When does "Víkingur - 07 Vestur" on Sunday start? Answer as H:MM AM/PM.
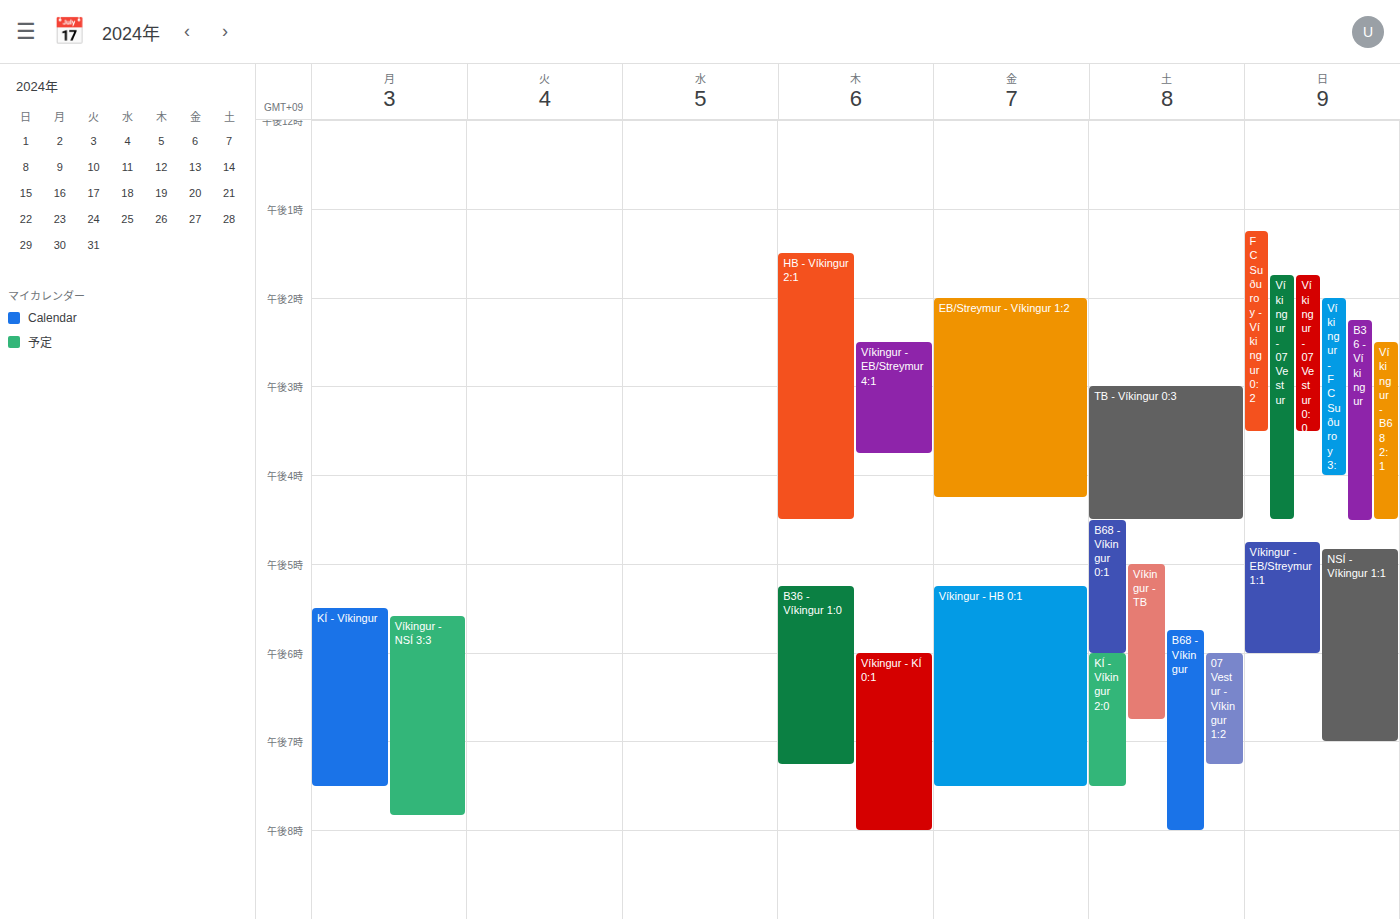
1:45 PM